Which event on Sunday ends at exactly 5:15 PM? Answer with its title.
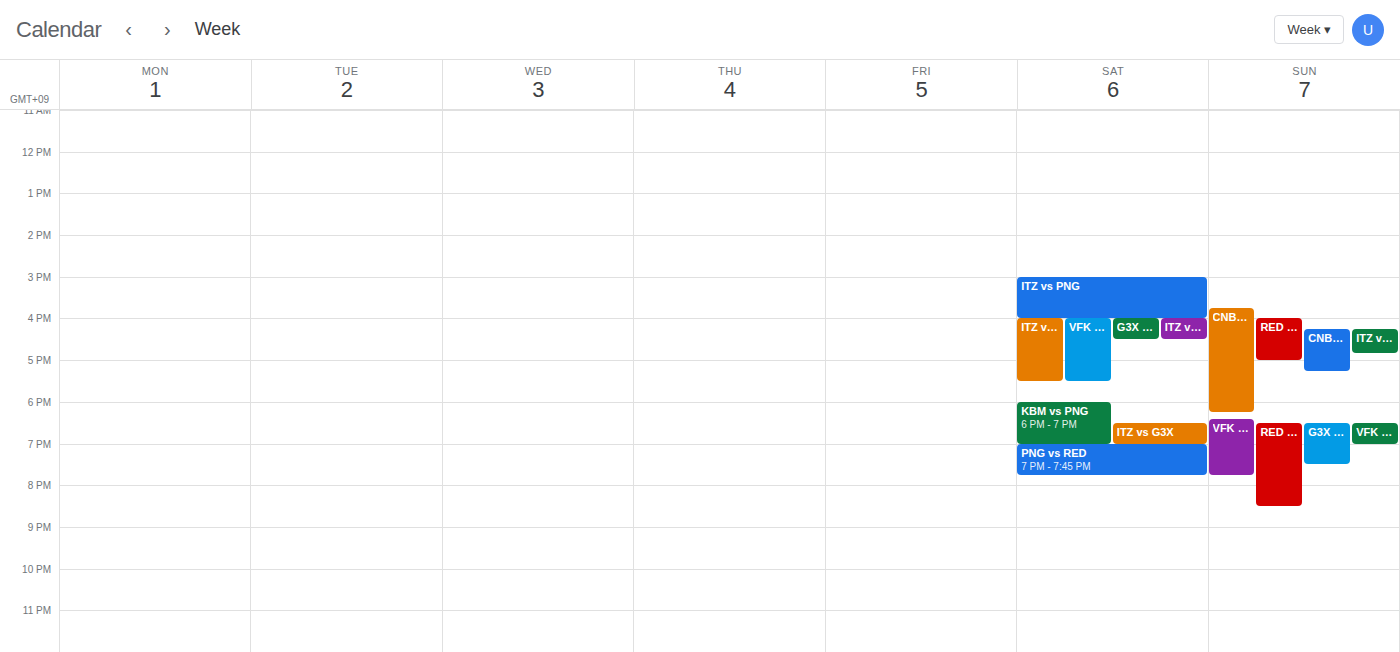
"CNB vs G3X"